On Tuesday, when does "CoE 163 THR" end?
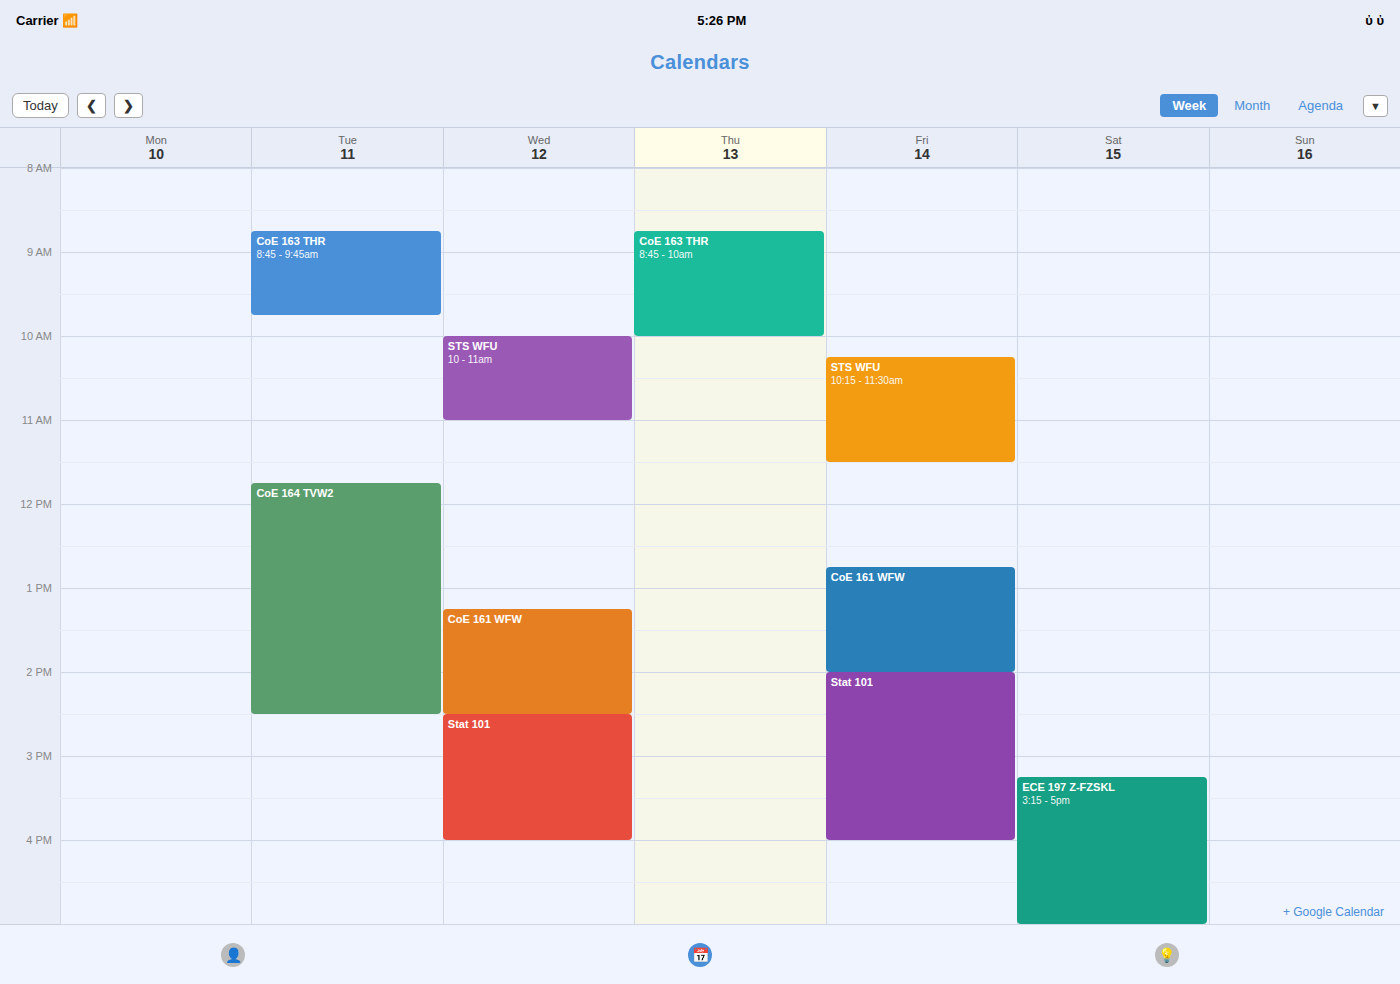
9:45 AM